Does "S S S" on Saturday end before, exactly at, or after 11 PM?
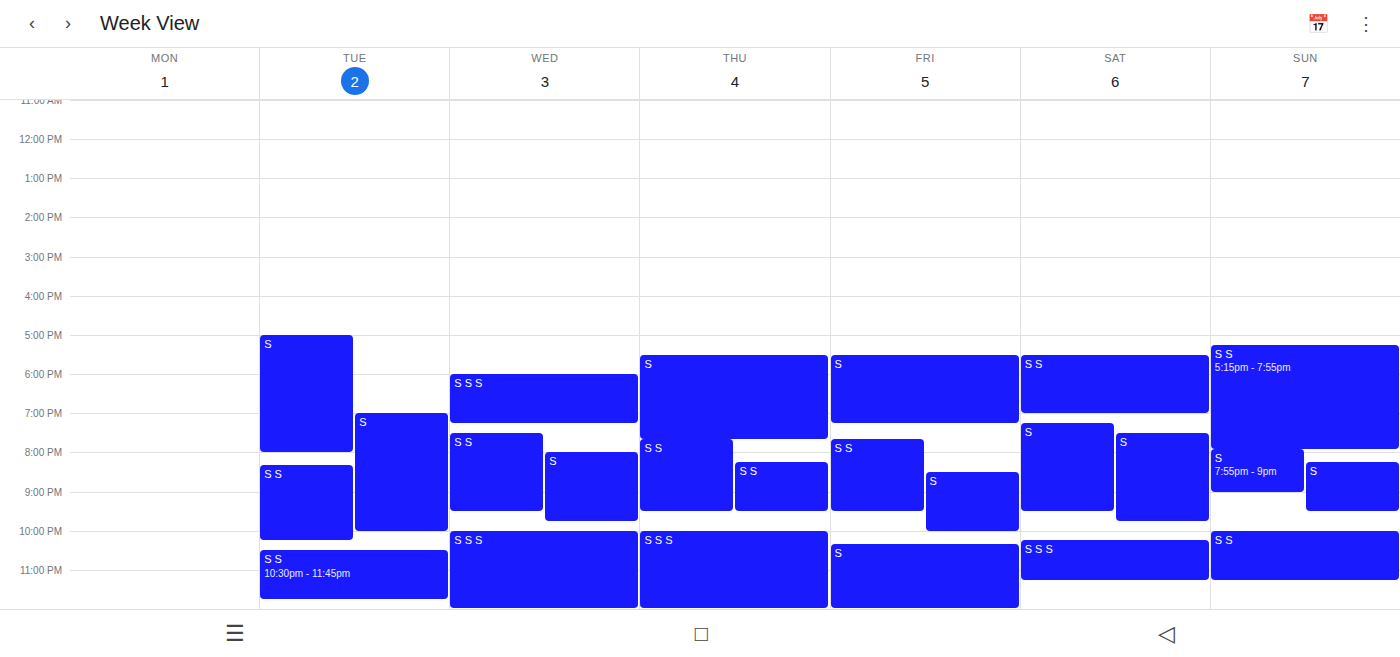
11:15 PM -- after 11 PM, 15 minutes below the 11 PM line.